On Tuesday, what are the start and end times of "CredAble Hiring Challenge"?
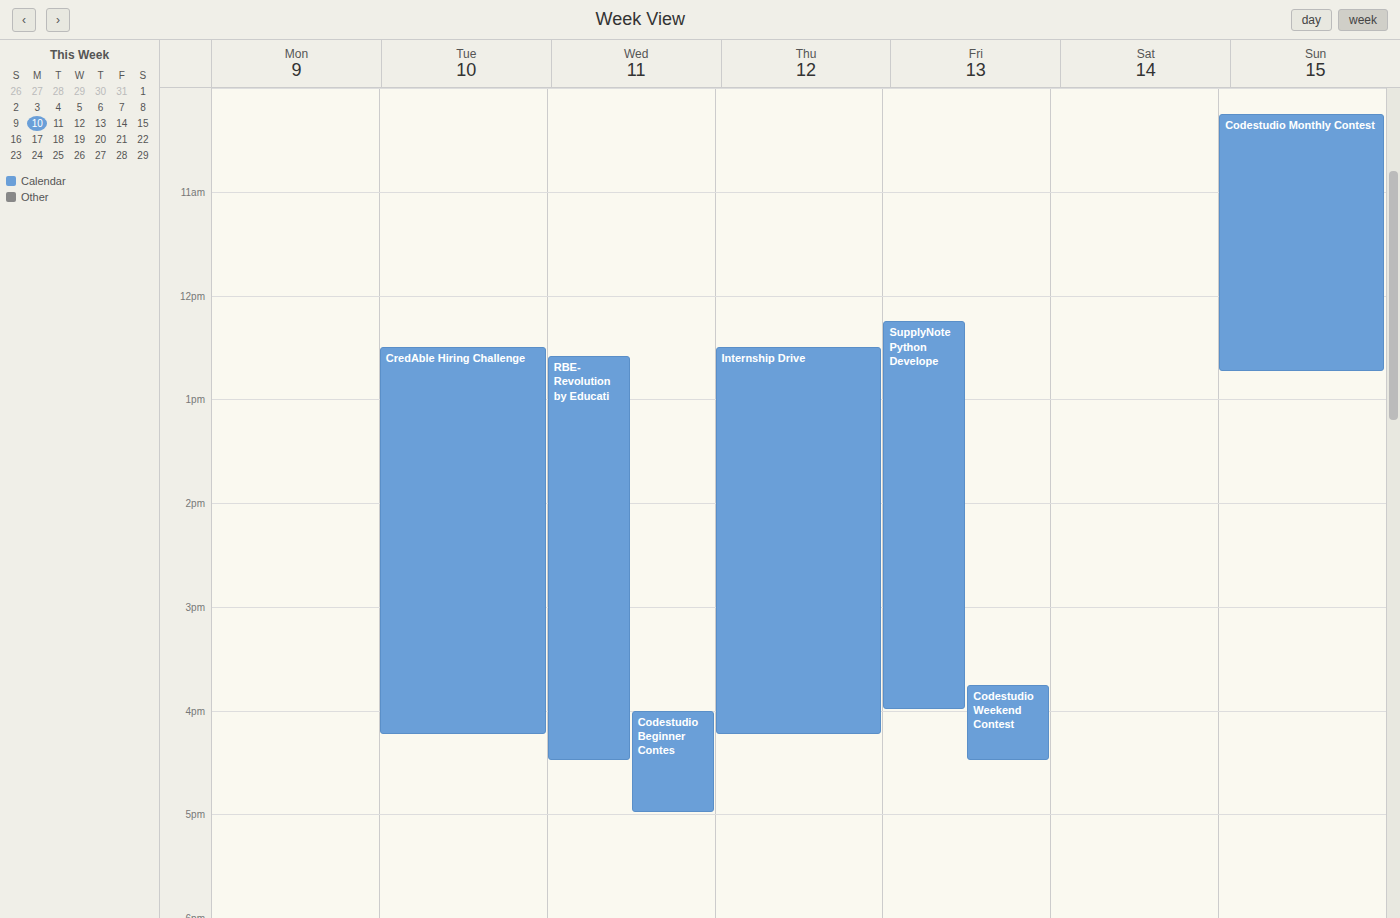
12:30 PM to 4:15 PM